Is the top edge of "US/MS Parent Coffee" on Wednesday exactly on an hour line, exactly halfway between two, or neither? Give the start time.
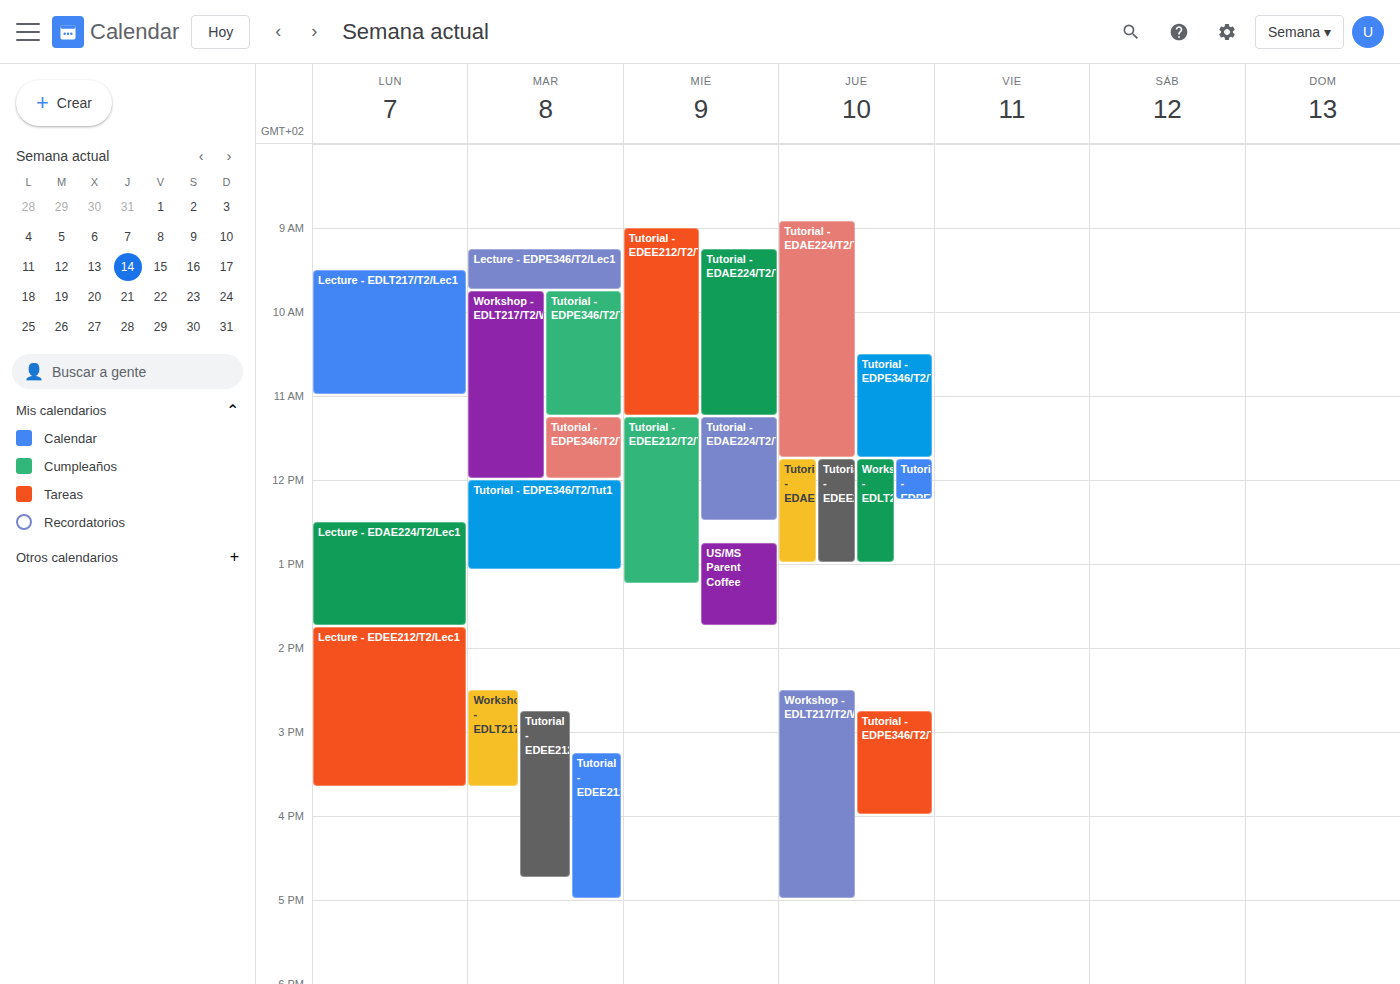
12:45 PM -- neither: three quarters of the way from the 12 PM line to the 1 PM line.